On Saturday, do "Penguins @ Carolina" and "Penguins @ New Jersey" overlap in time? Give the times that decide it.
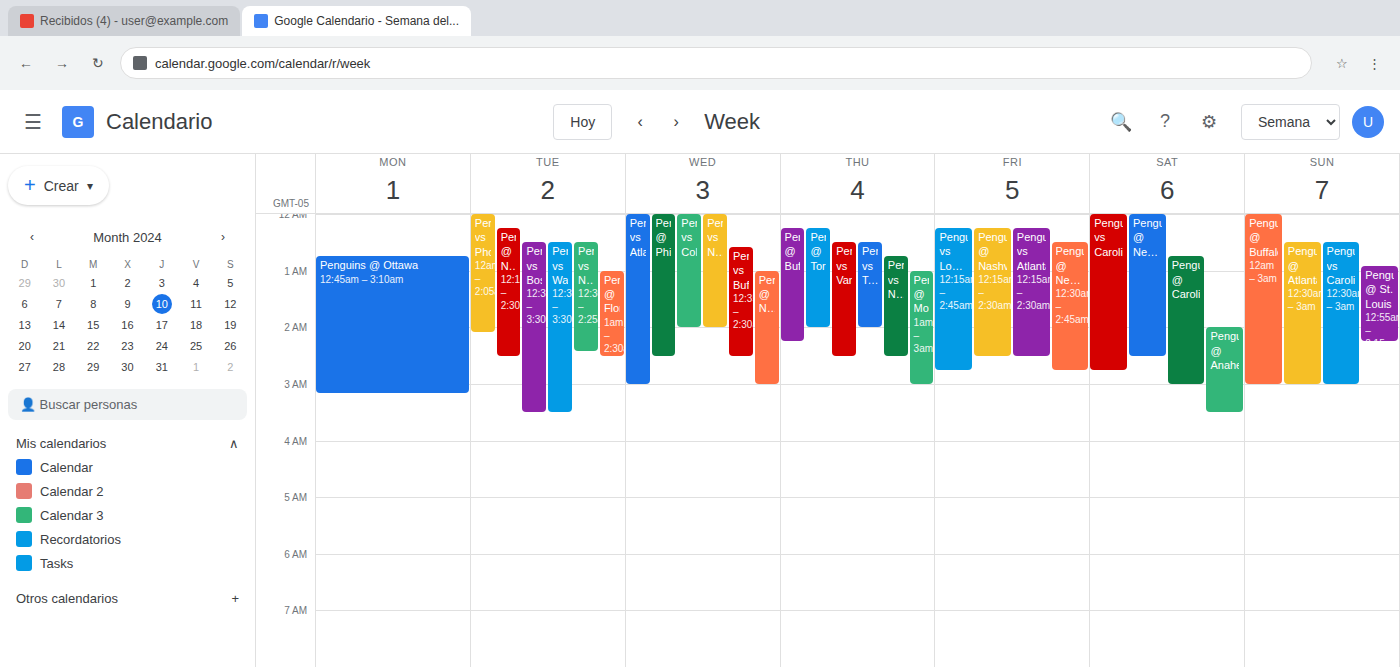
"Penguins @ Carolina" starts at 00:45, before "Penguins @ New Jersey" ends at 02:30 -- they overlap.